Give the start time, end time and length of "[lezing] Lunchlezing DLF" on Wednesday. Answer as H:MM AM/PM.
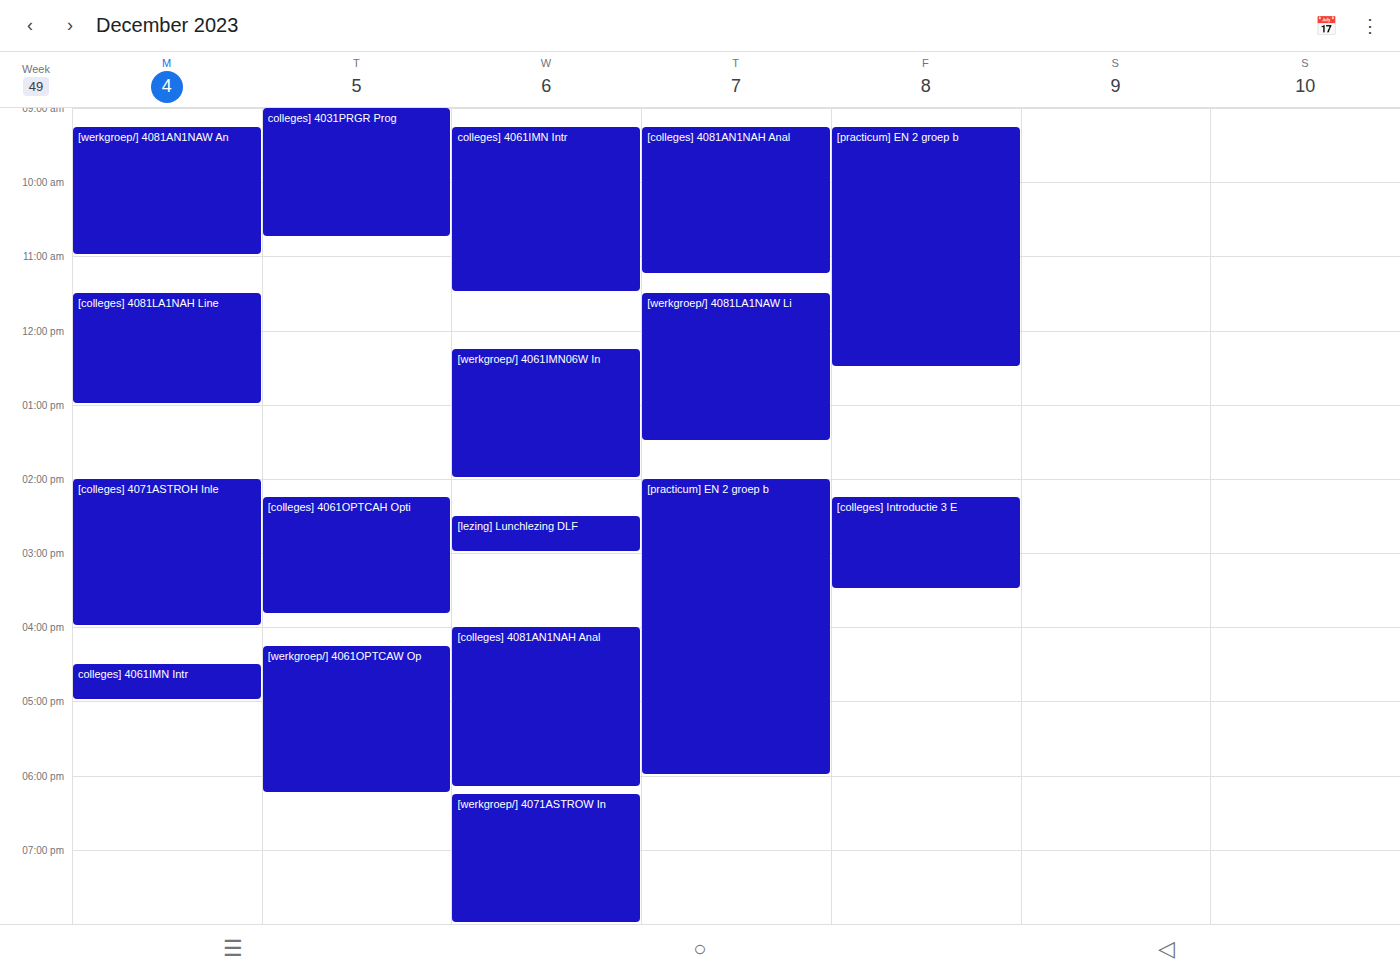
2:30 PM to 3:00 PM, 30 minutes